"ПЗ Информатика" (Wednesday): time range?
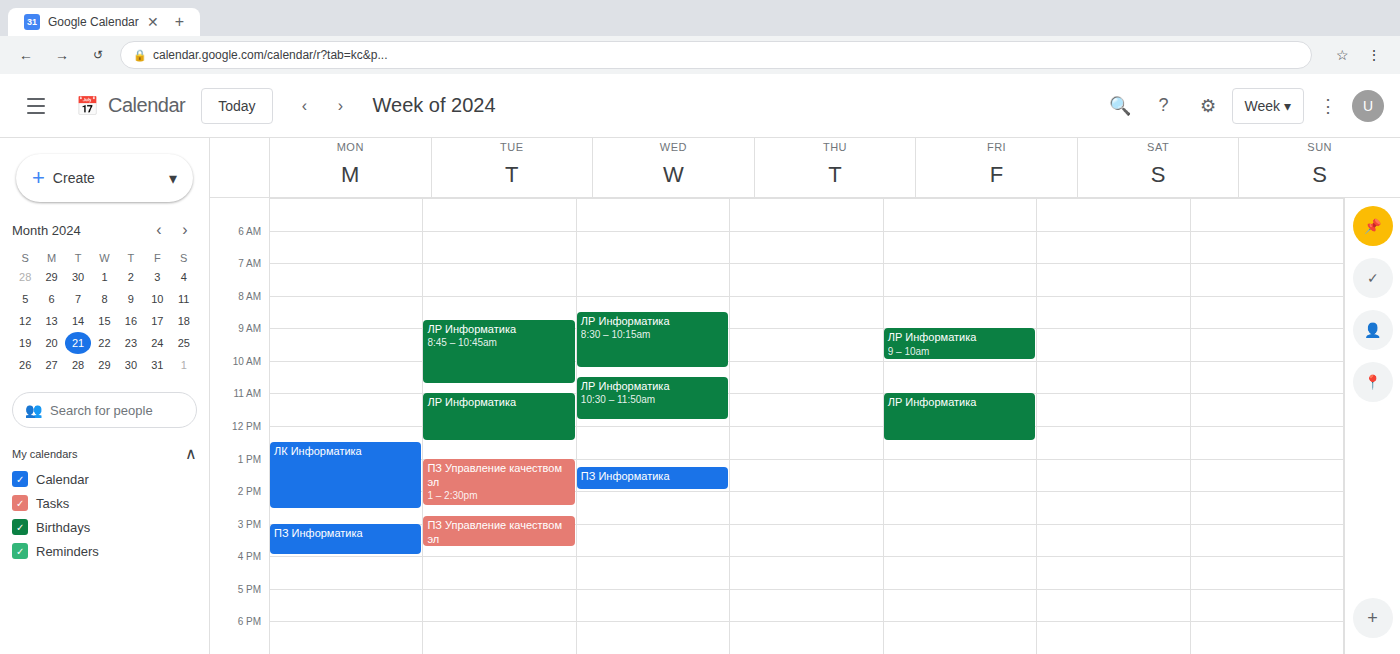
1:15 PM to 2:00 PM